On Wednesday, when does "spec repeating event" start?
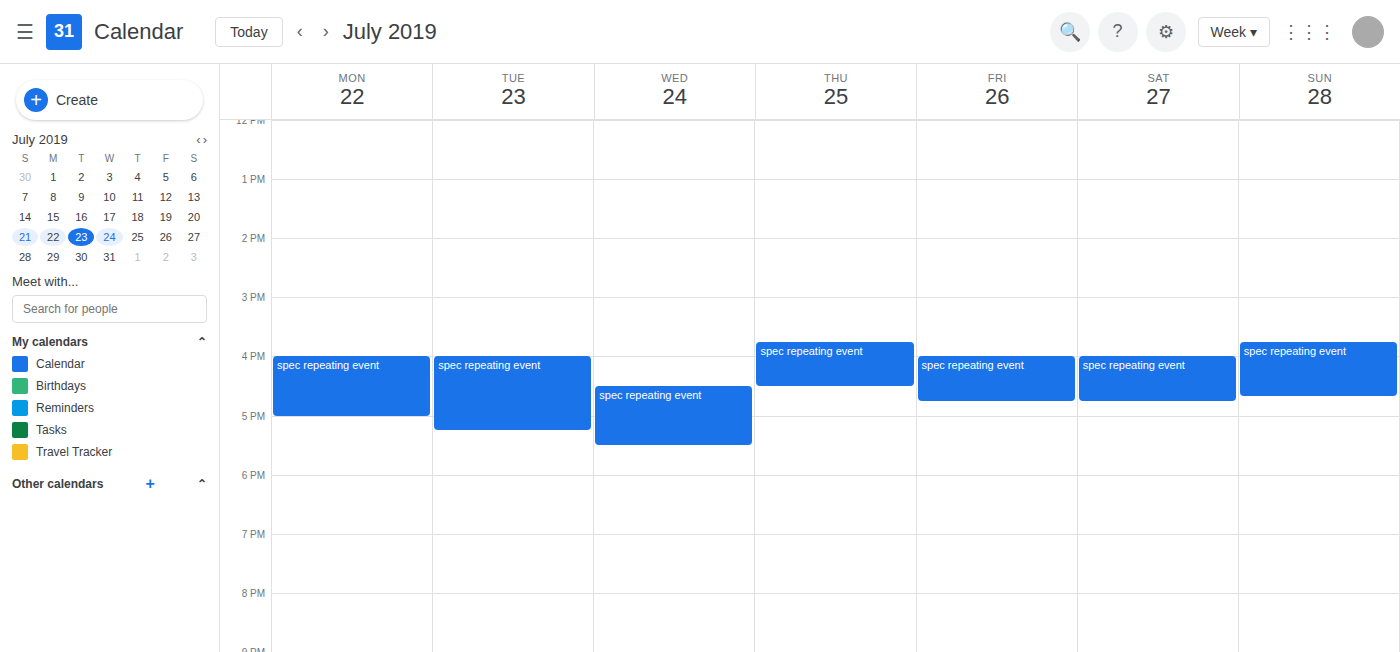
4:30 PM